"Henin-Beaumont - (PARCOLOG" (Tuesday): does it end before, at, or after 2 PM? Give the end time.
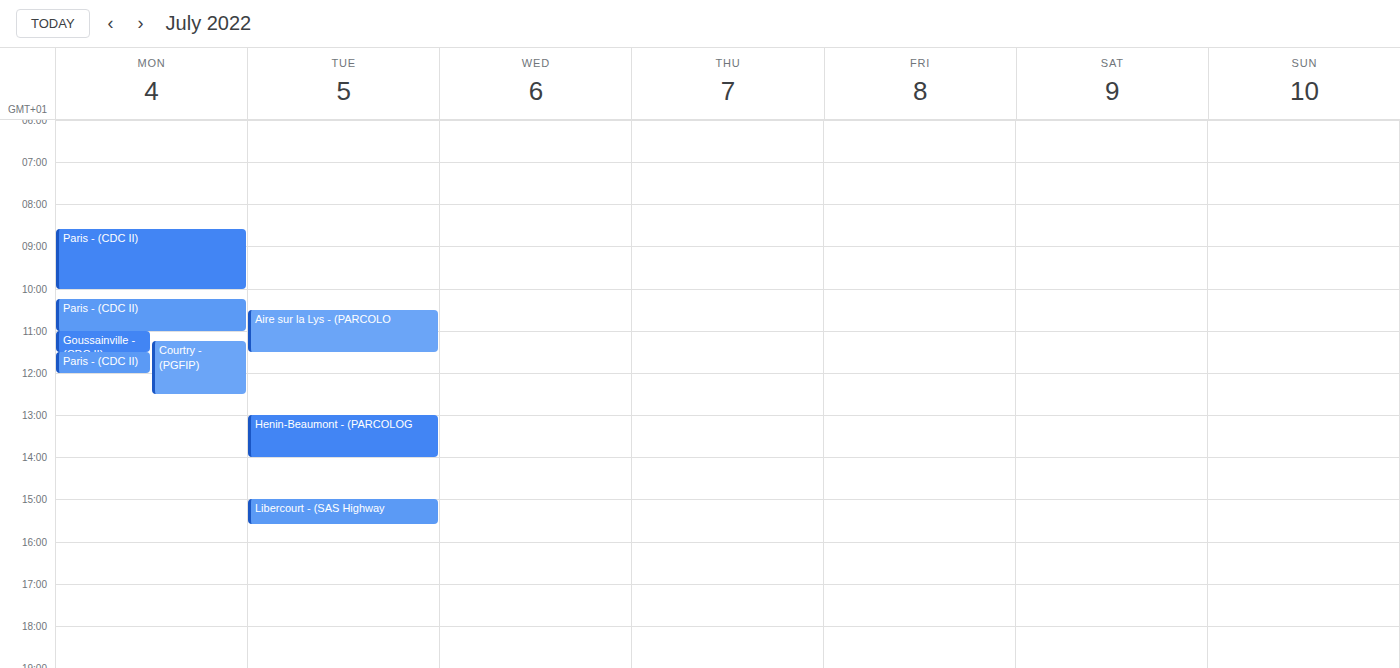
2:00 PM -- exactly at 2 PM, on the 2 PM line.